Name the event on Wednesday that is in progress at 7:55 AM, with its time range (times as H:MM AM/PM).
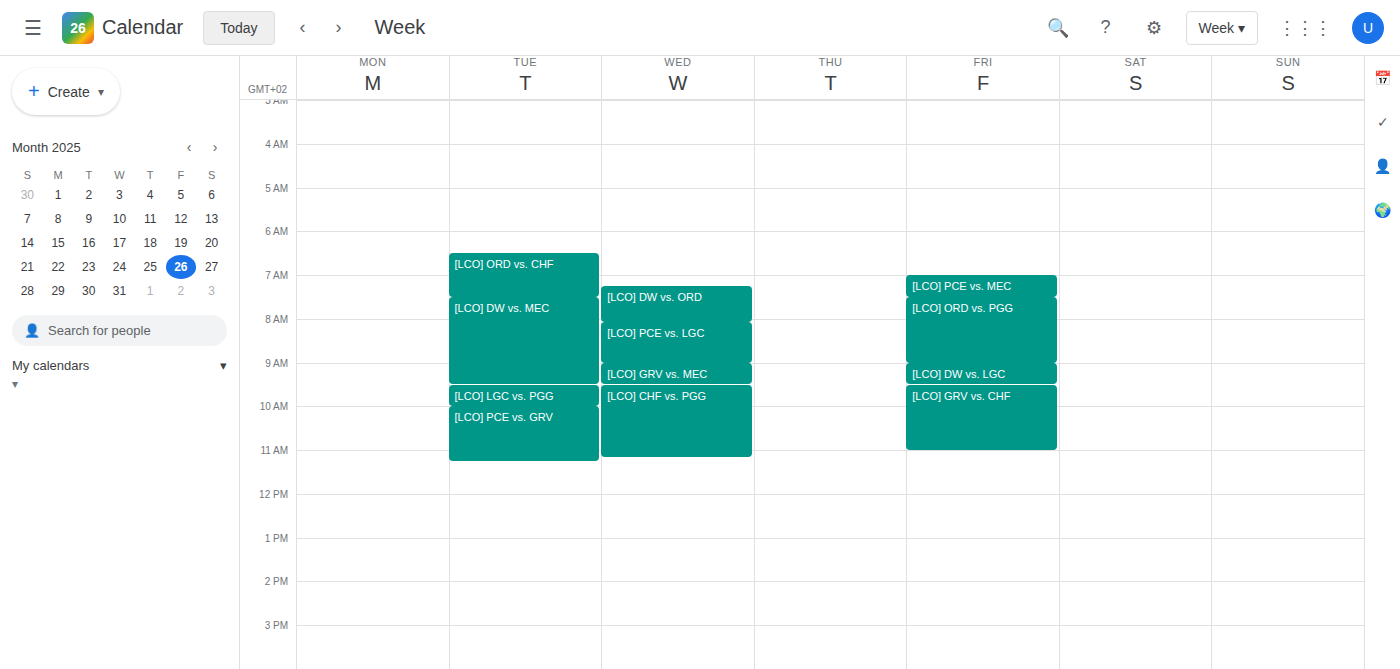
"[LCO] DW vs. ORD", 7:15 AM to 8:05 AM